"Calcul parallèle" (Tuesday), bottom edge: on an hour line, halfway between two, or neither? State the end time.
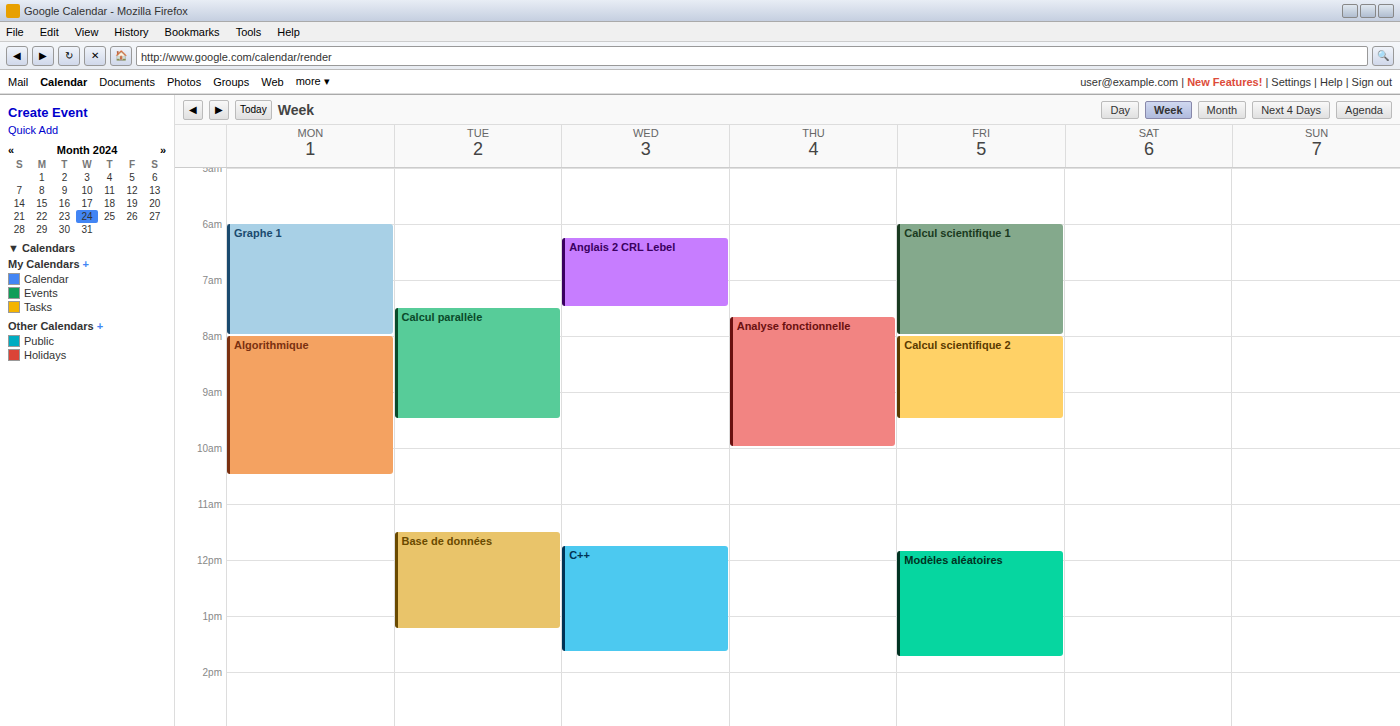
9:30 AM -- halfway between the 9 AM and 10 AM lines.